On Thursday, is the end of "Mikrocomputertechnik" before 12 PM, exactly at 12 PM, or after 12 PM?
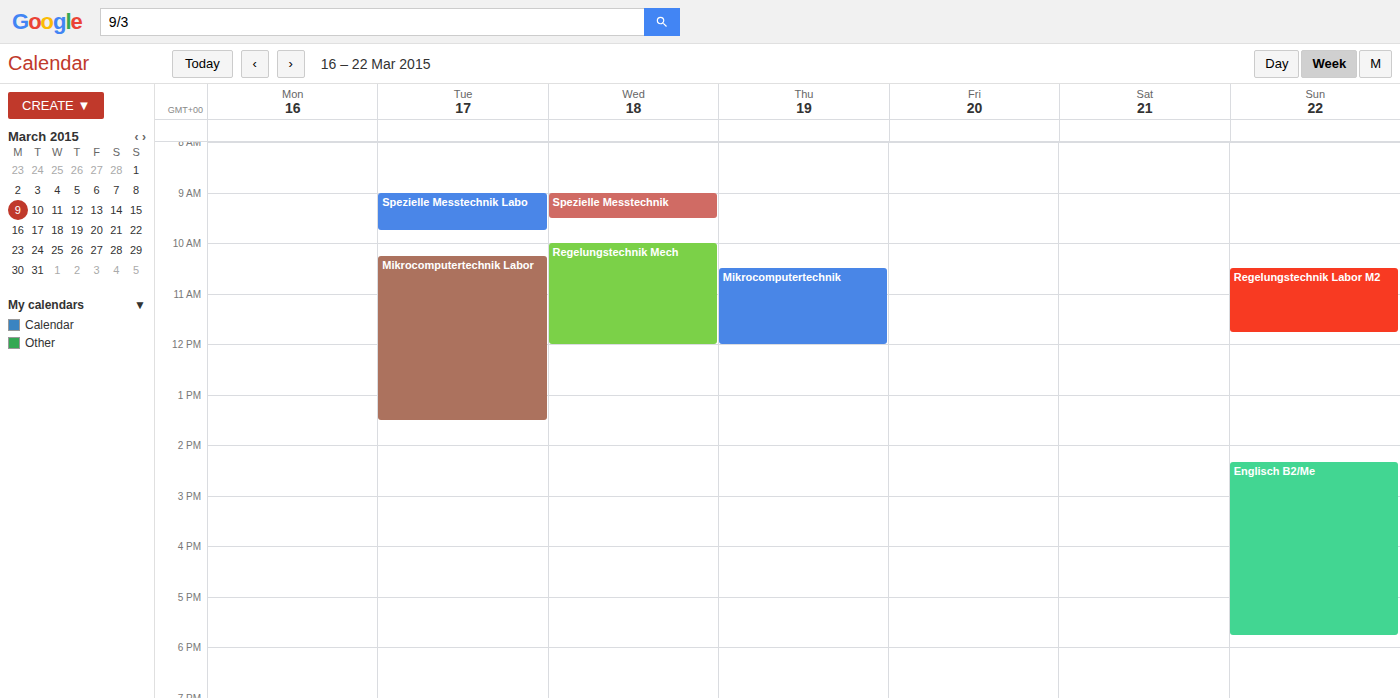
12:00 PM -- exactly at 12 PM, on the 12 PM line.